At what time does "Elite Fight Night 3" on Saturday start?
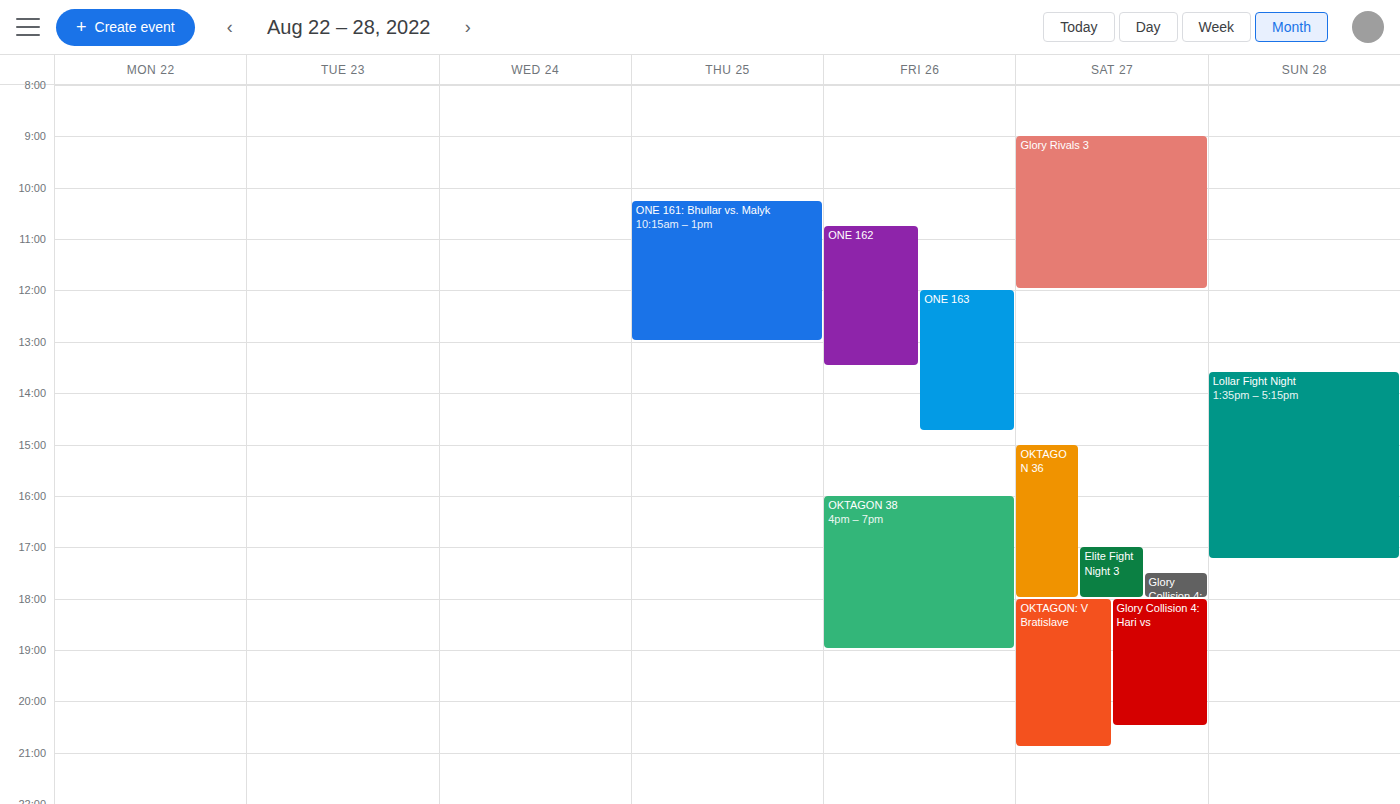
5:00 PM